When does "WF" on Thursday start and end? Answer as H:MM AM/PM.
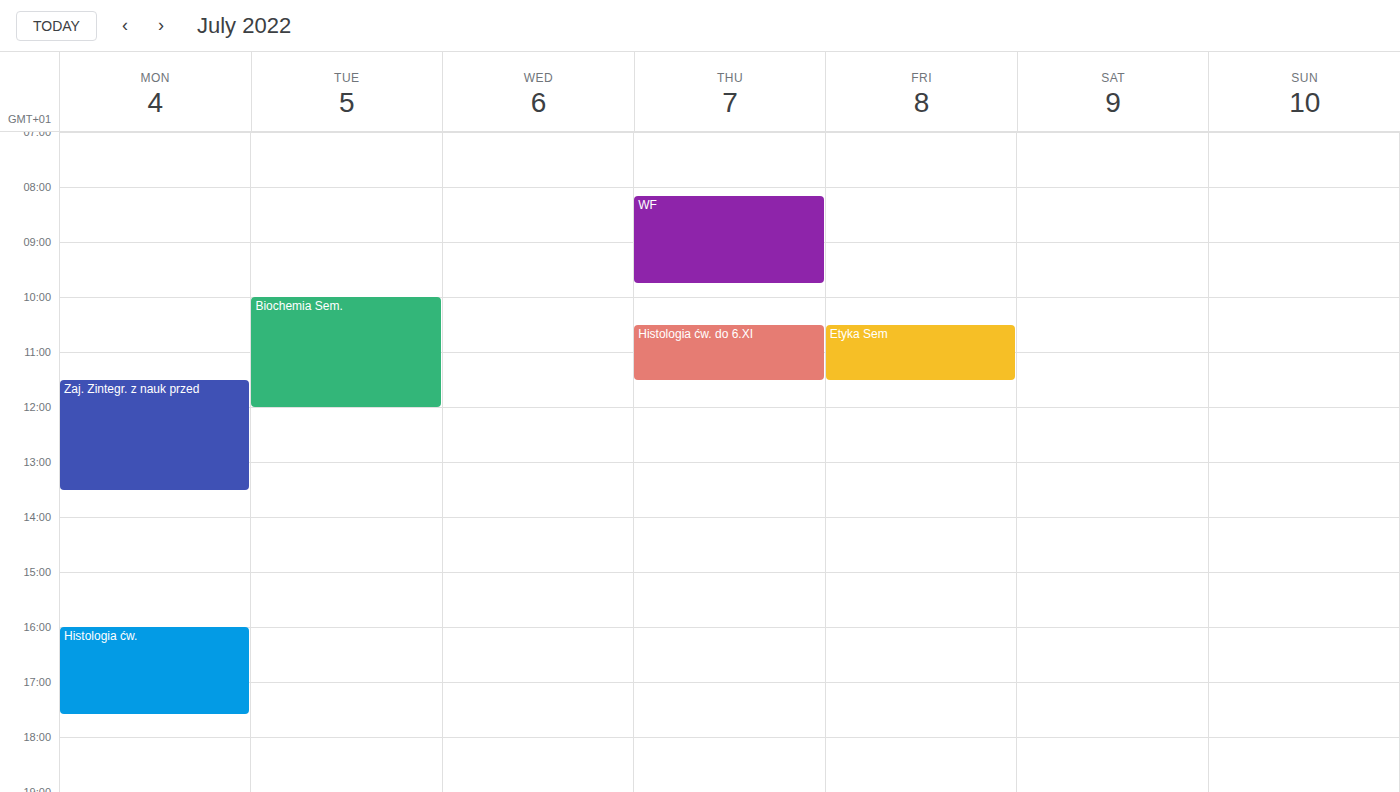
8:10 AM to 9:45 AM